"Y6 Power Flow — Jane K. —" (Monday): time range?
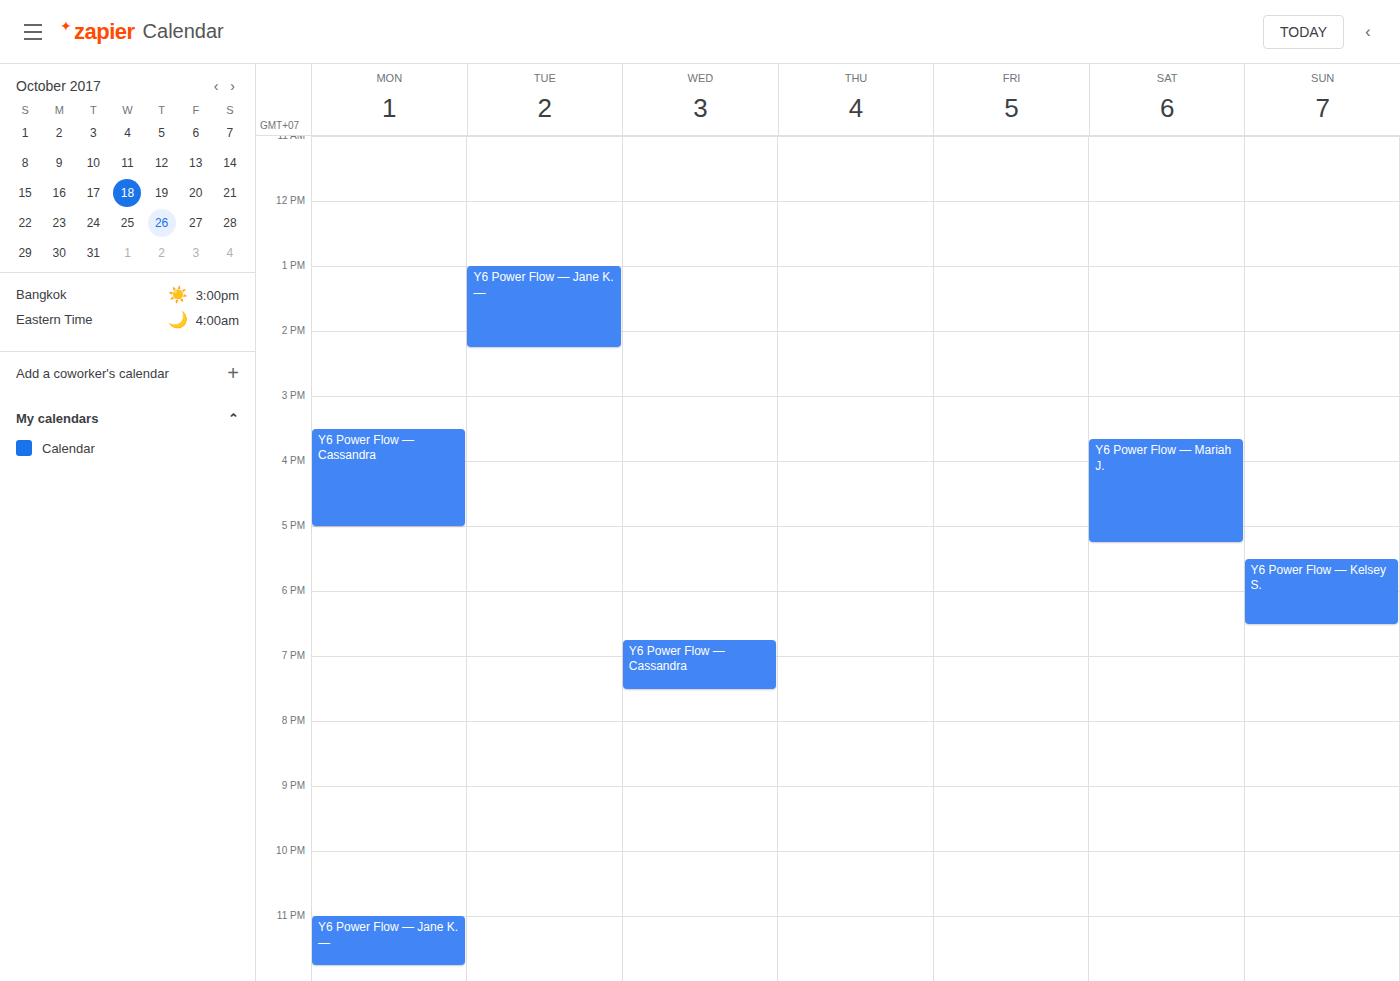
11:00 PM to 11:45 PM